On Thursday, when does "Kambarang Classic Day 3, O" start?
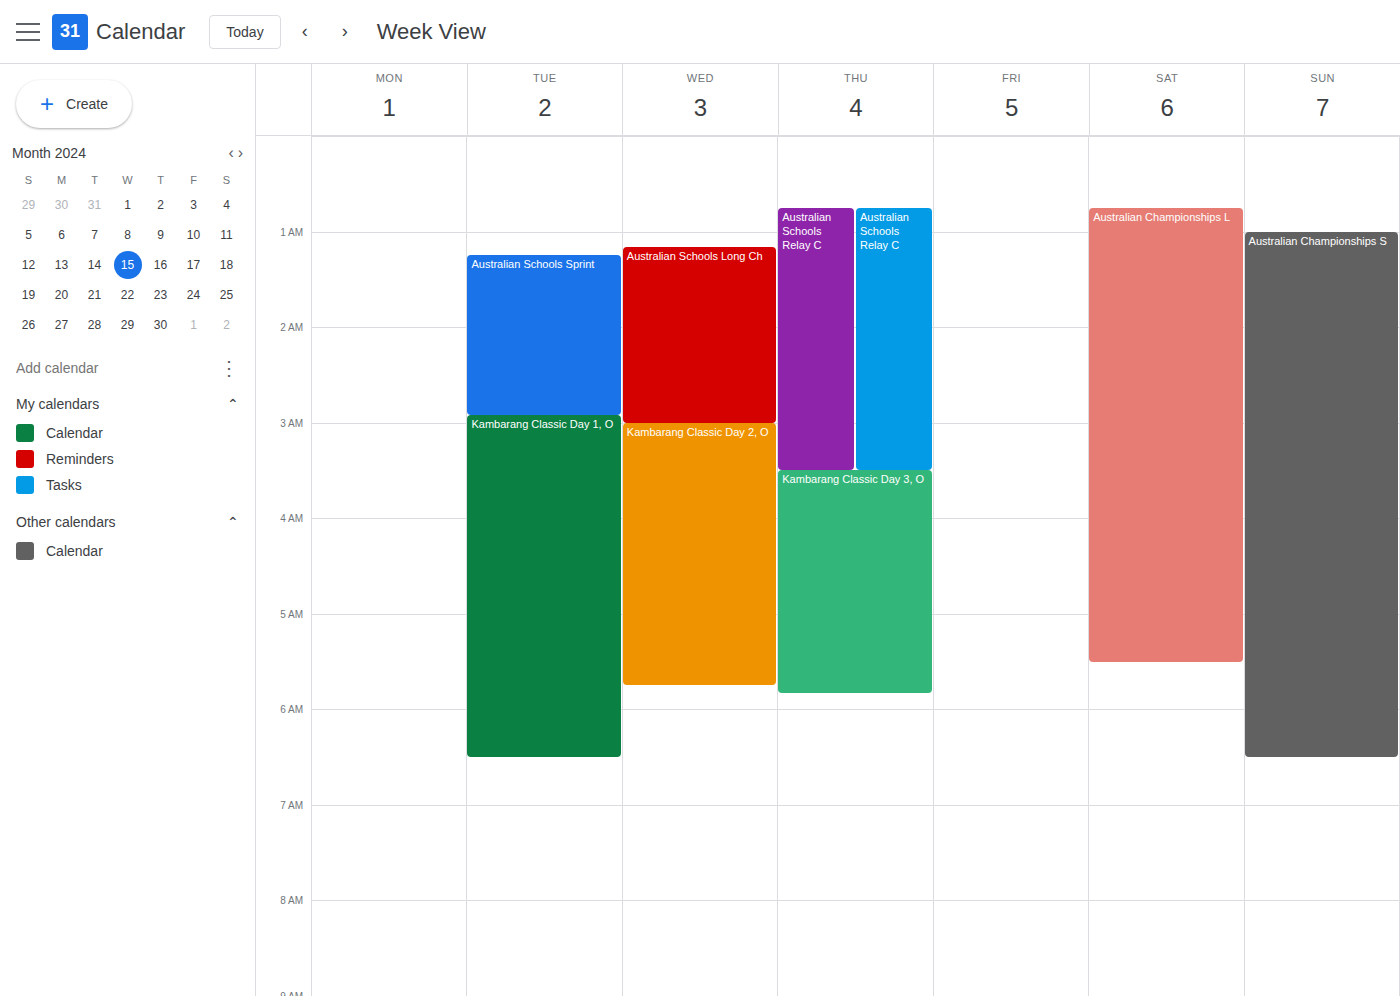
3:30 AM